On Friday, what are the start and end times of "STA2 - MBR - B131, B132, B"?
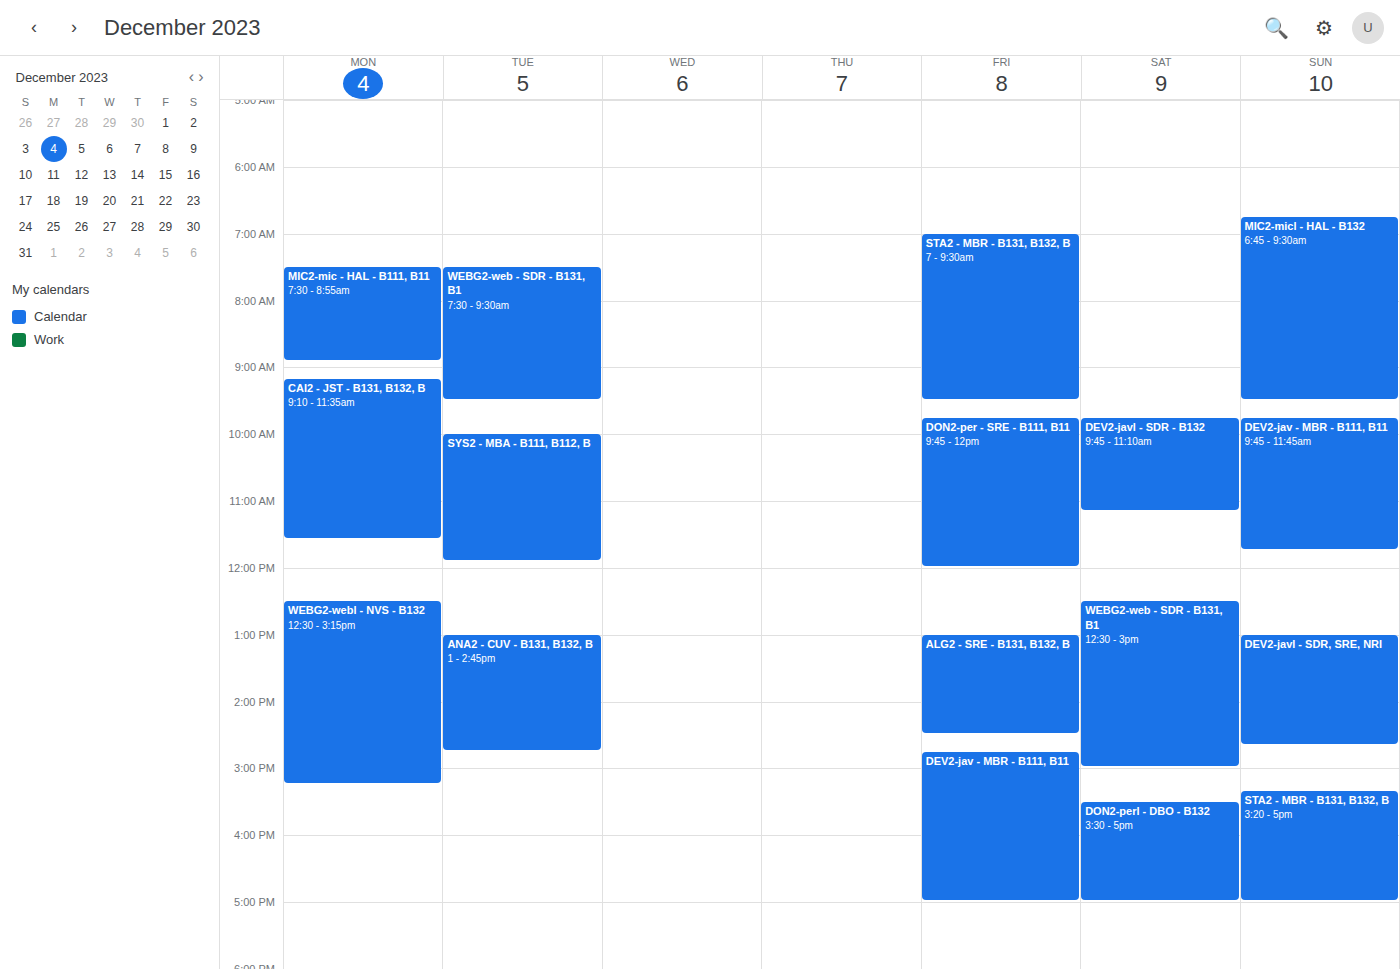
7:00 AM to 9:30 AM